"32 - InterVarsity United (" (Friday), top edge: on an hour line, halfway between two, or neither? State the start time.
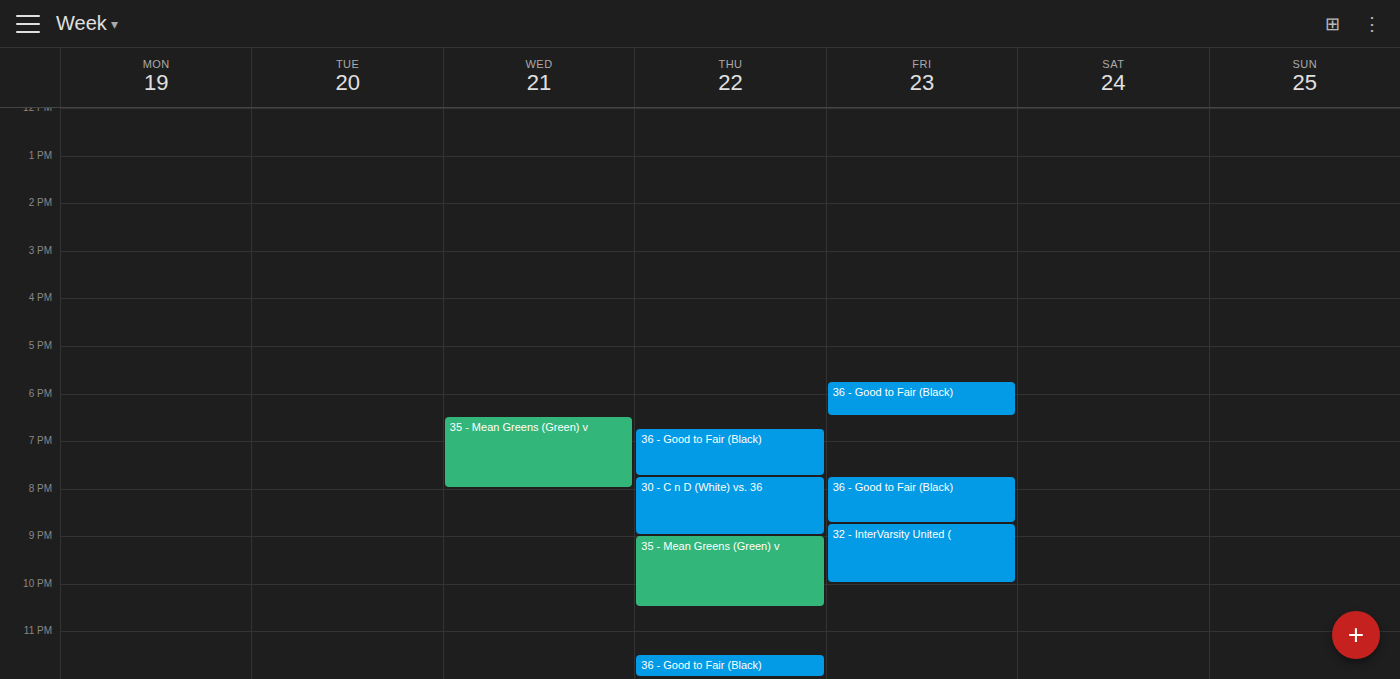
8:45 PM -- neither: three quarters of the way from the 8 PM line to the 9 PM line.